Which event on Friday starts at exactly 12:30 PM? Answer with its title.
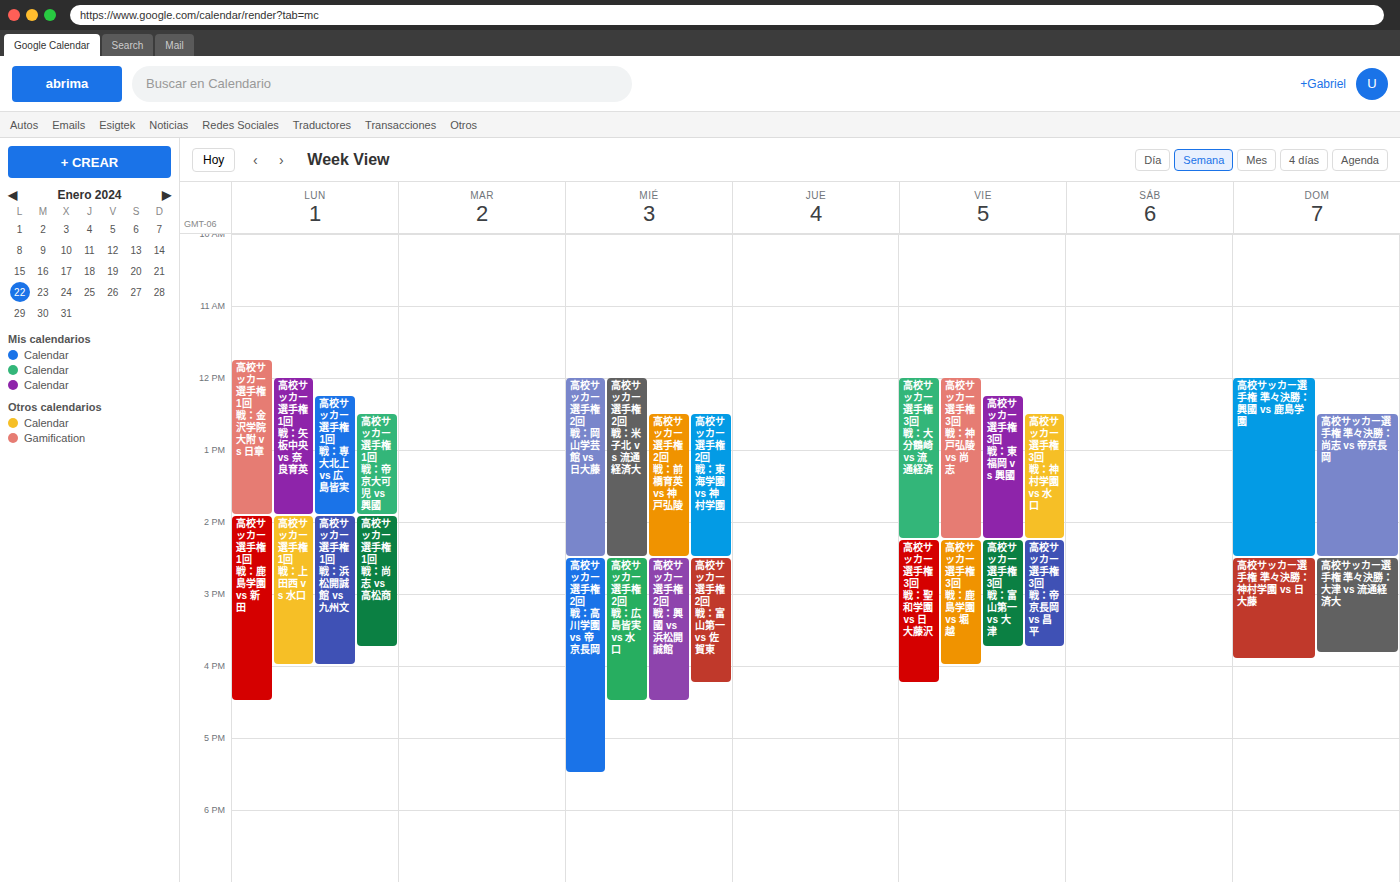
"高校サッカー選手権 3回戦：神村学園 vs 水口"